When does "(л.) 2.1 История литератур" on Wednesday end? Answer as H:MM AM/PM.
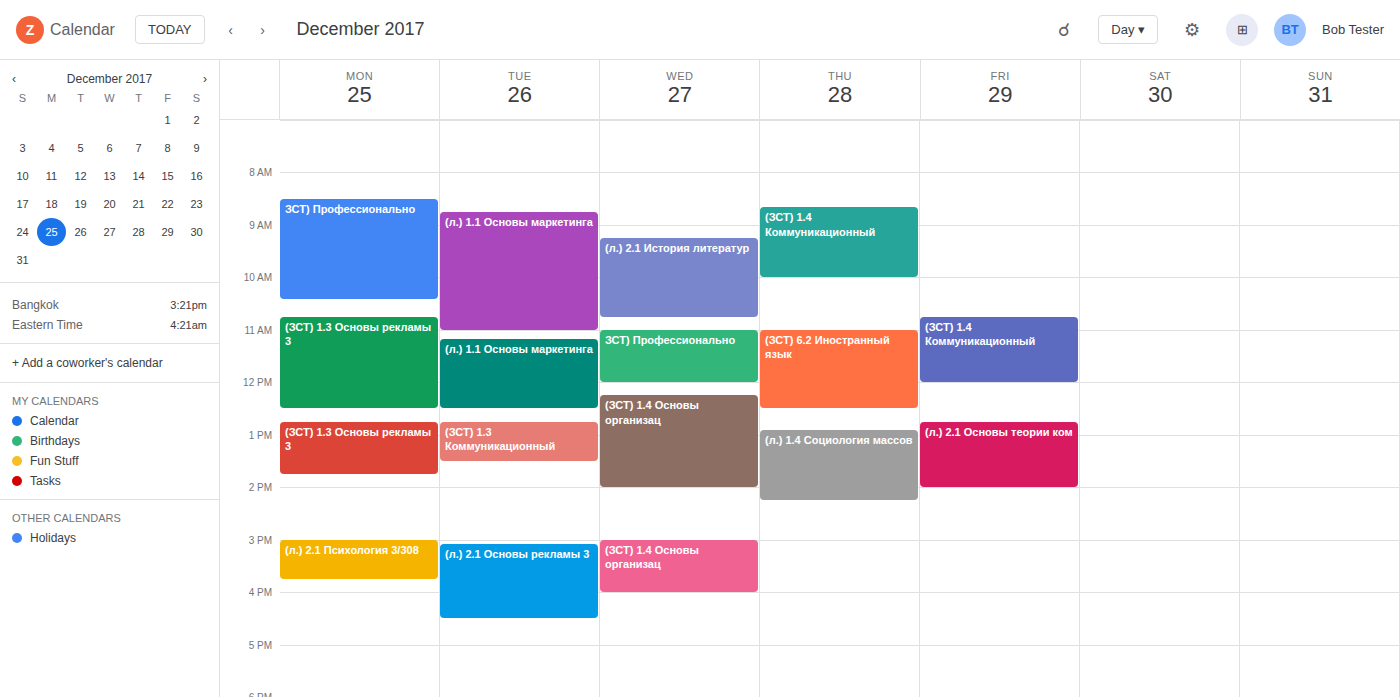
10:45 AM